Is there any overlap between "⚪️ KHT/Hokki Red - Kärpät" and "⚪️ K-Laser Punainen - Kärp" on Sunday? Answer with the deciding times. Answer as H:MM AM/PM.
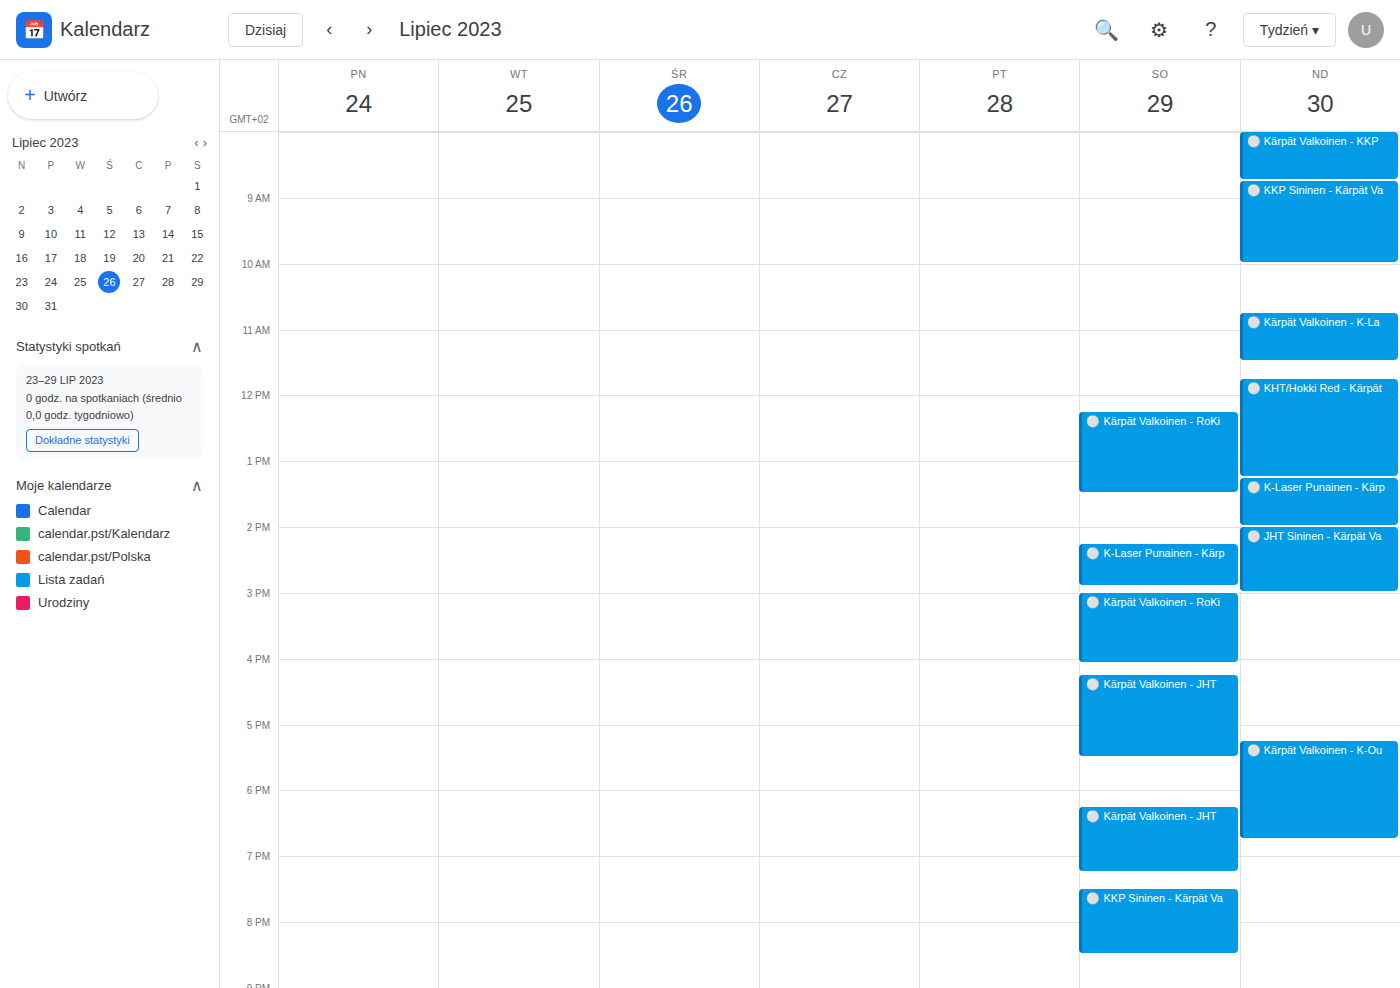
"⚪️ KHT/Hokki Red - Kärpät" ends at 1:15 PM, exactly when "⚪️ K-Laser Punainen - Kärp" starts -- they touch but do not overlap.